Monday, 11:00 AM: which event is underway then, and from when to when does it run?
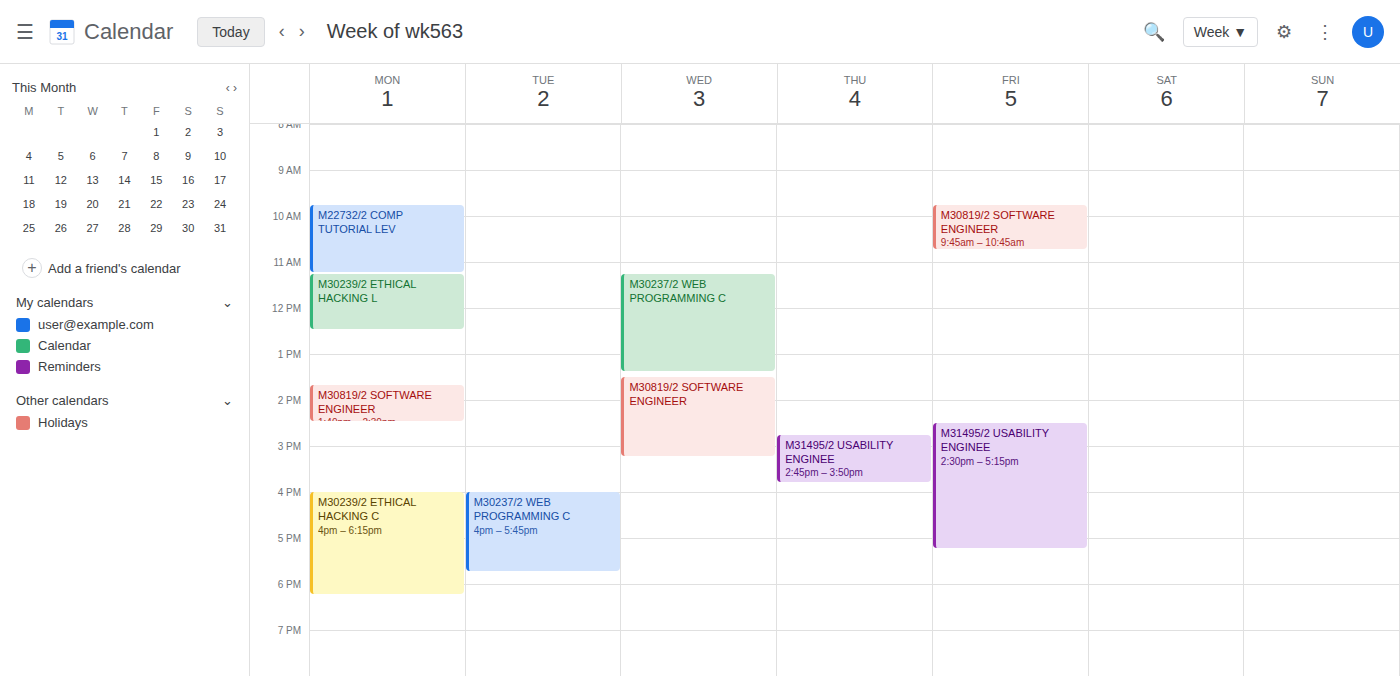
"M22732/2 COMP TUTORIAL LEV", 9:45 AM to 11:15 AM